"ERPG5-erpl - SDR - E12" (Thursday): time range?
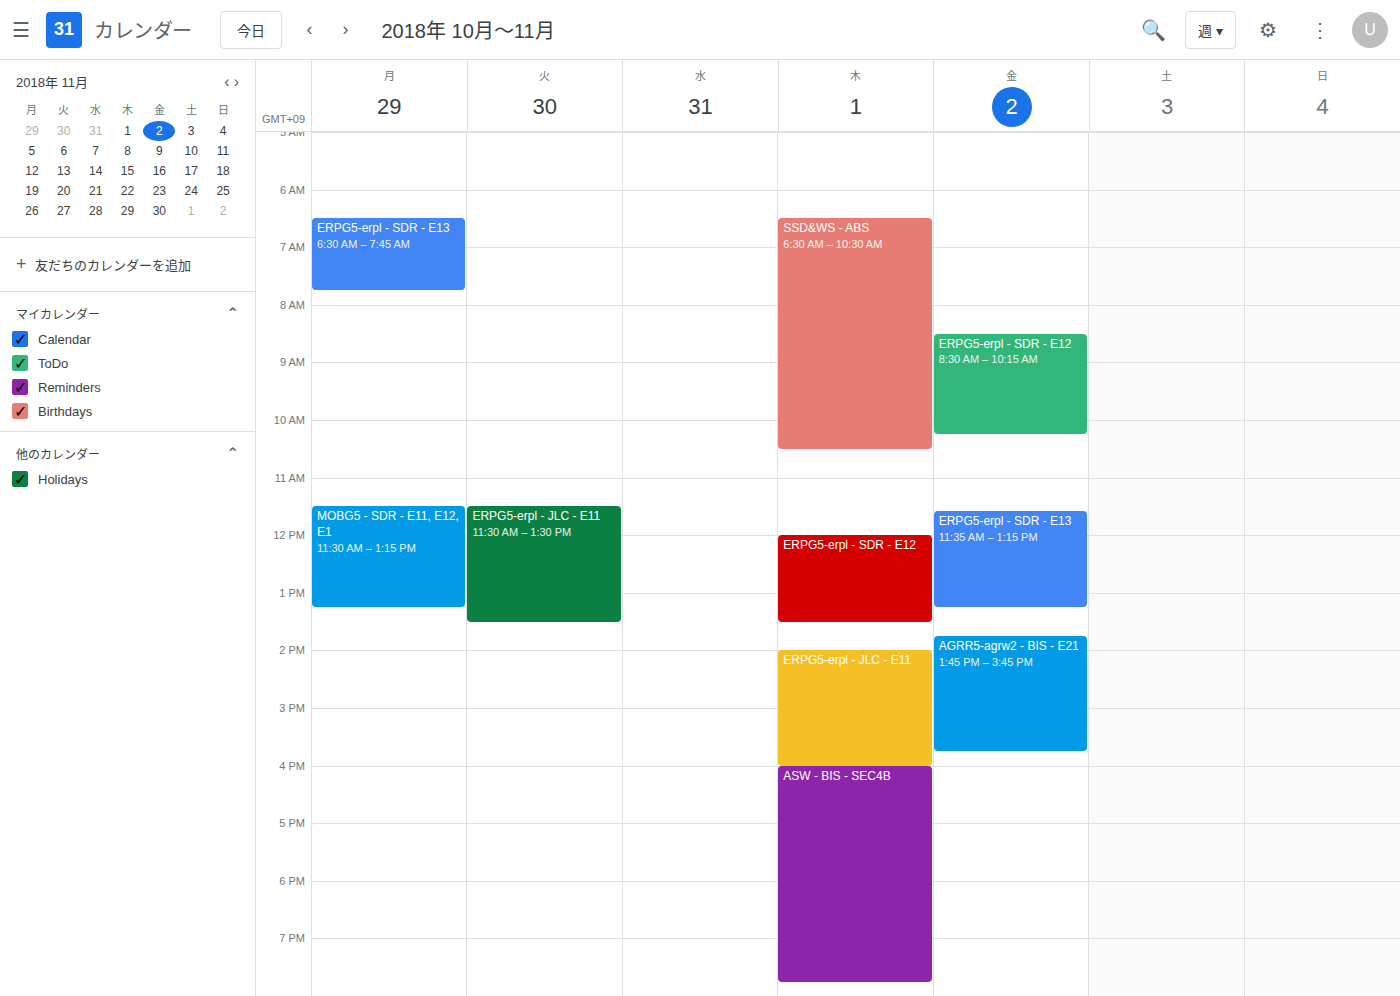
12:00 PM to 1:30 PM